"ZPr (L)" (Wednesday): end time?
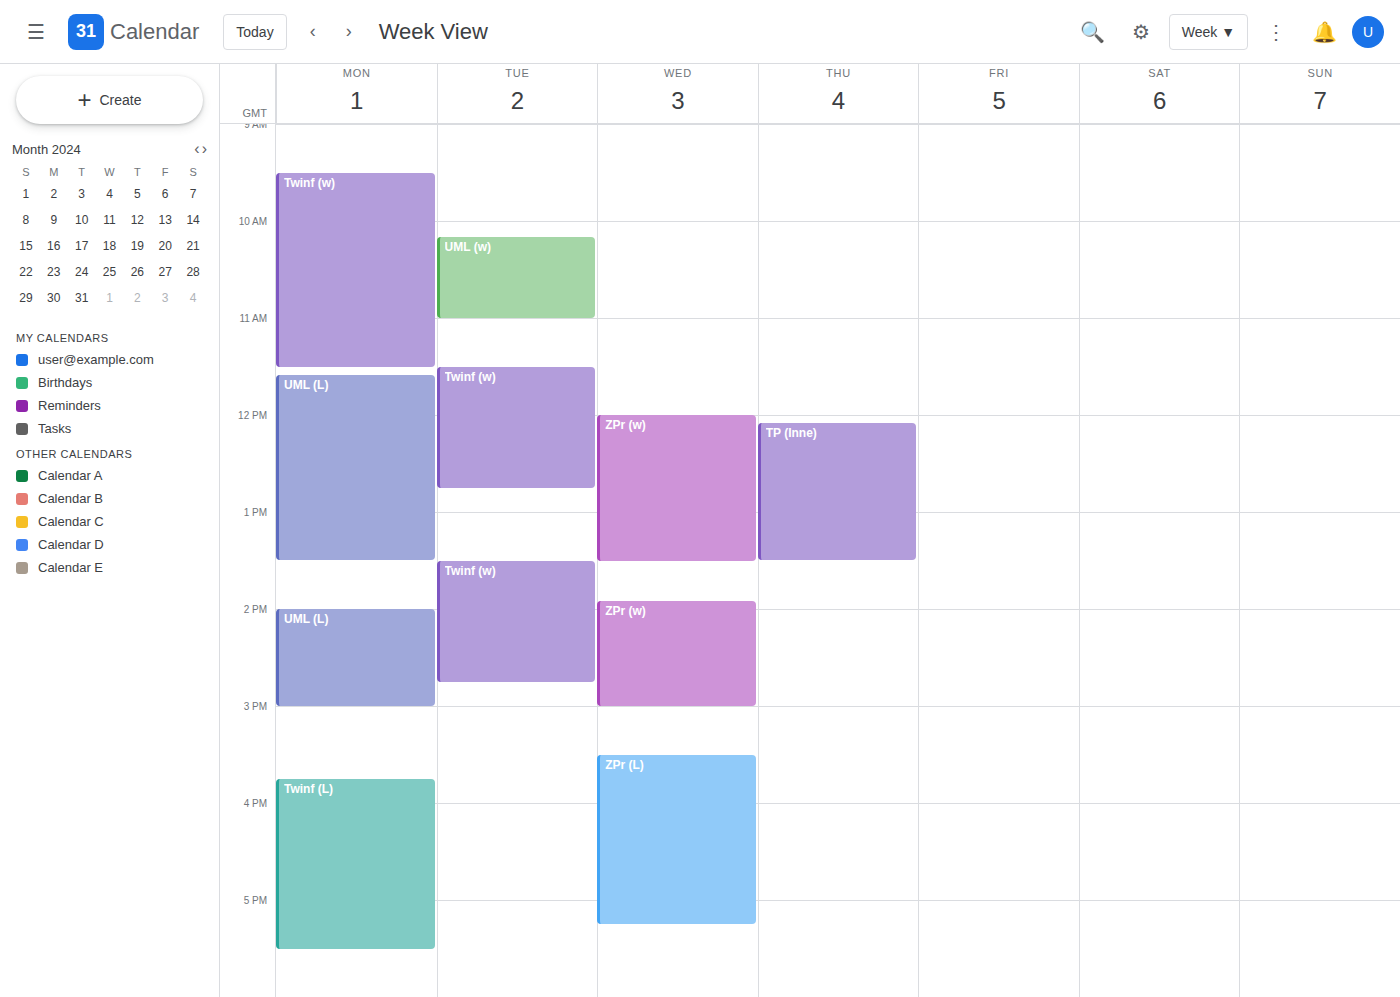
5:15 PM